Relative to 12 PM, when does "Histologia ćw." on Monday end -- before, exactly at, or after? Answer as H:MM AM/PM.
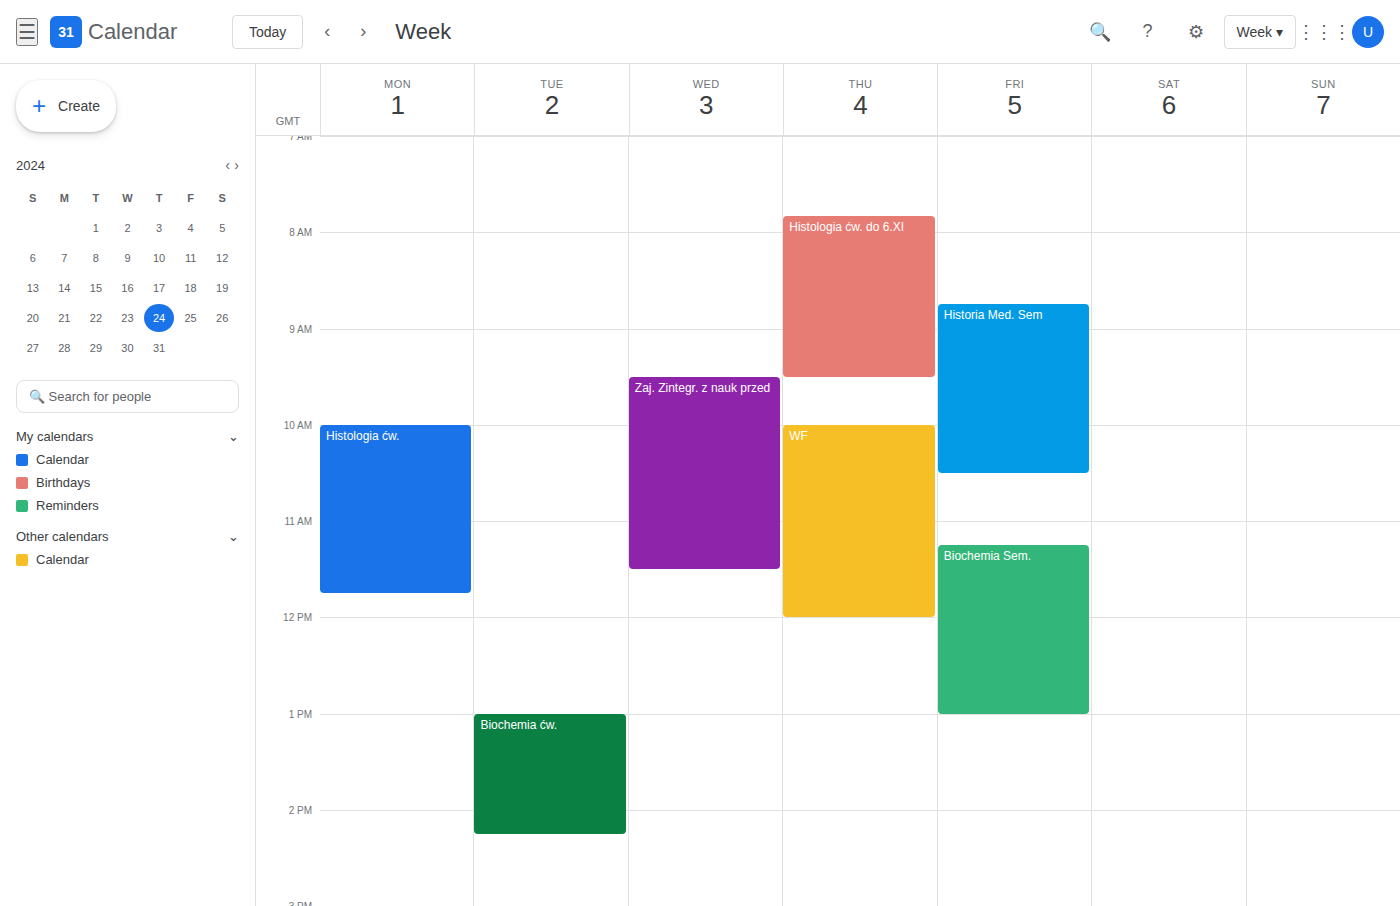
11:45 AM -- before 12 PM, 15 minutes above the 12 PM line.